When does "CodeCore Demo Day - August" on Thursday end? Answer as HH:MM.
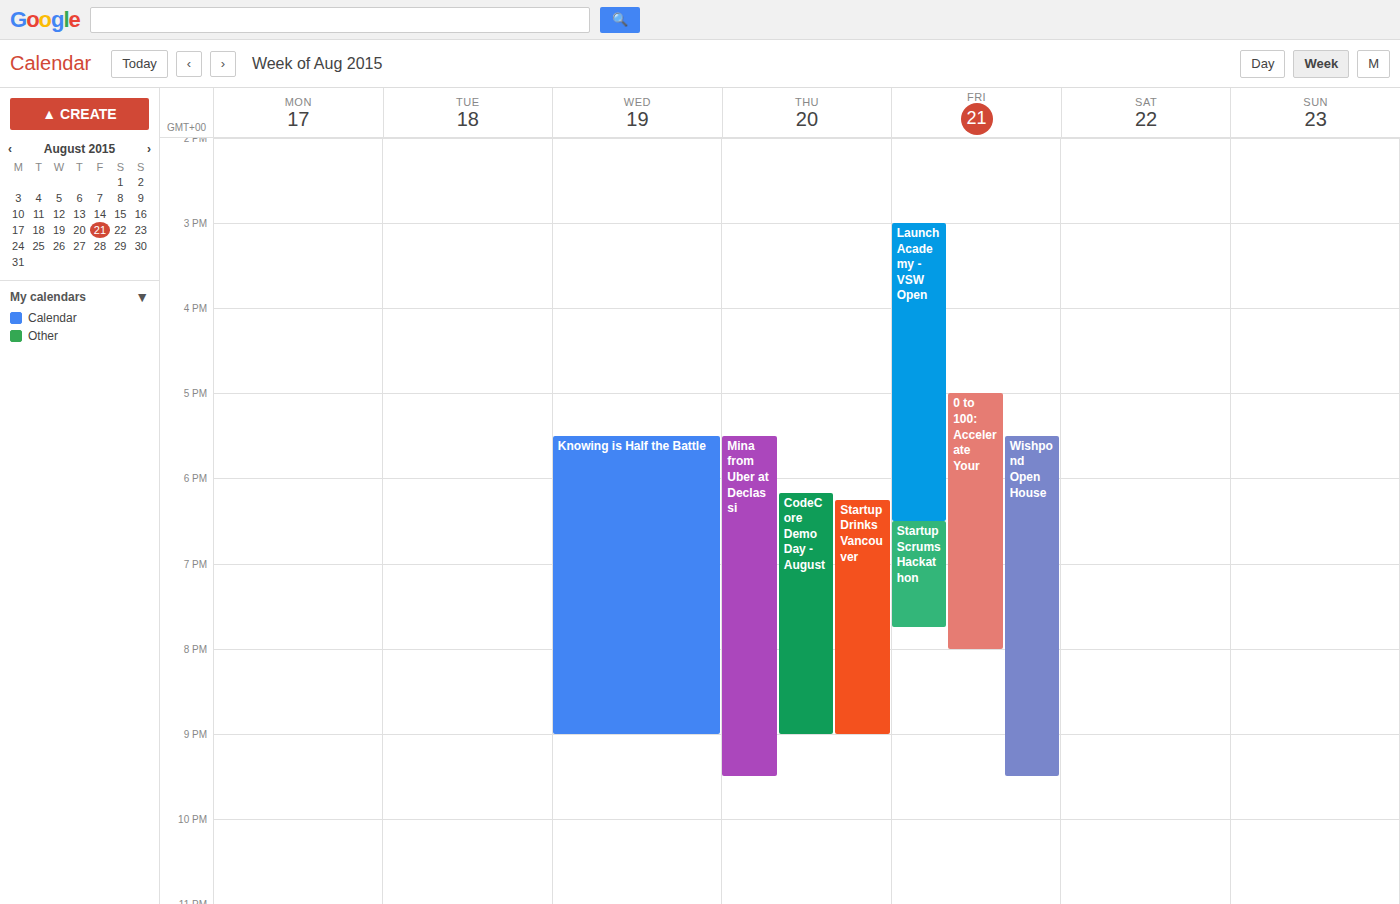
21:00